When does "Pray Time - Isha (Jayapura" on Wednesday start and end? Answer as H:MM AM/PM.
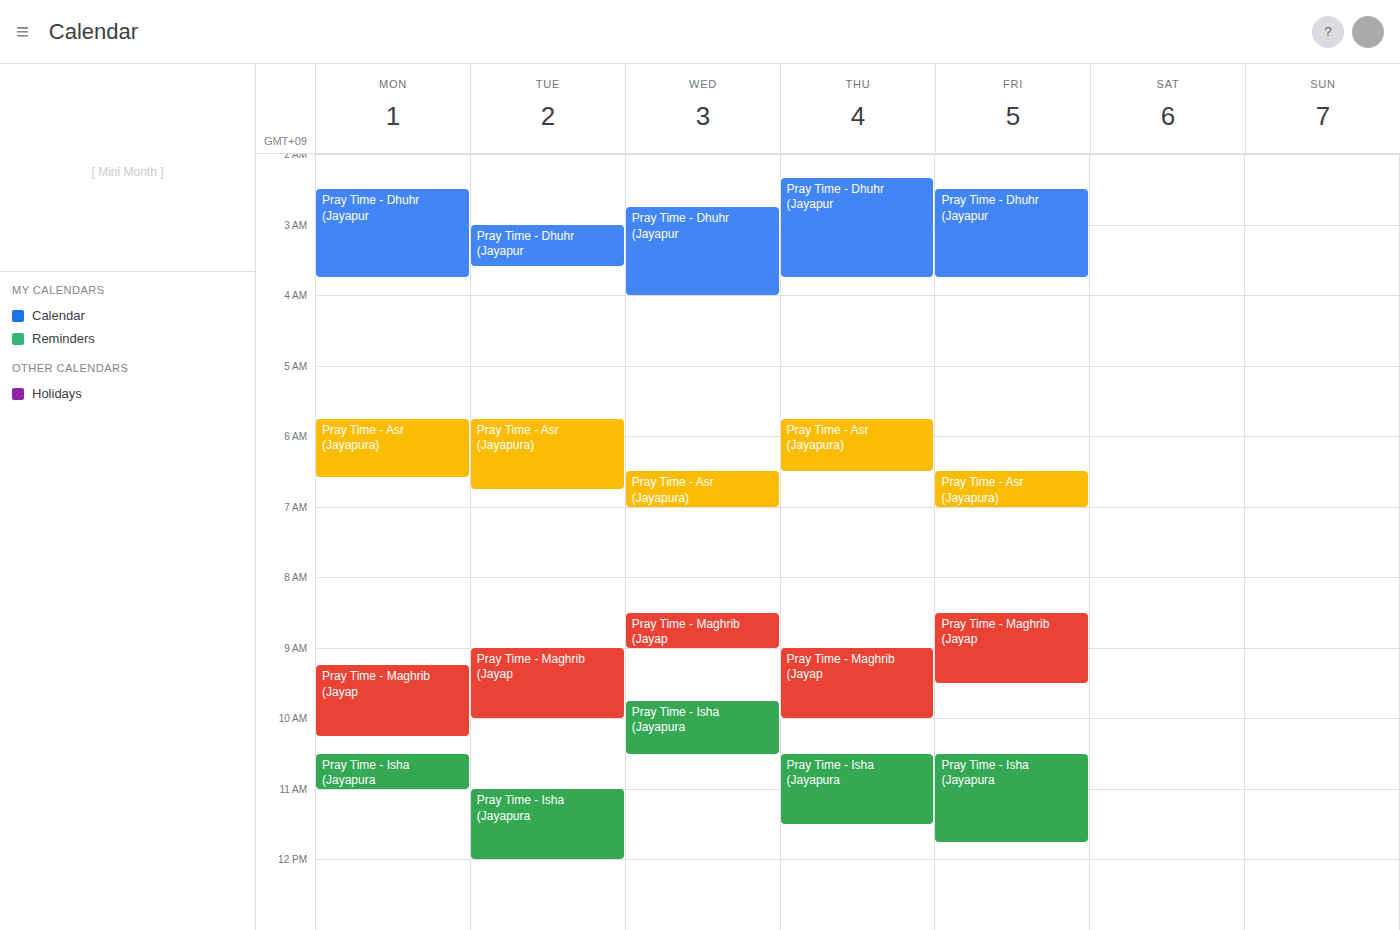
9:45 AM to 10:30 AM